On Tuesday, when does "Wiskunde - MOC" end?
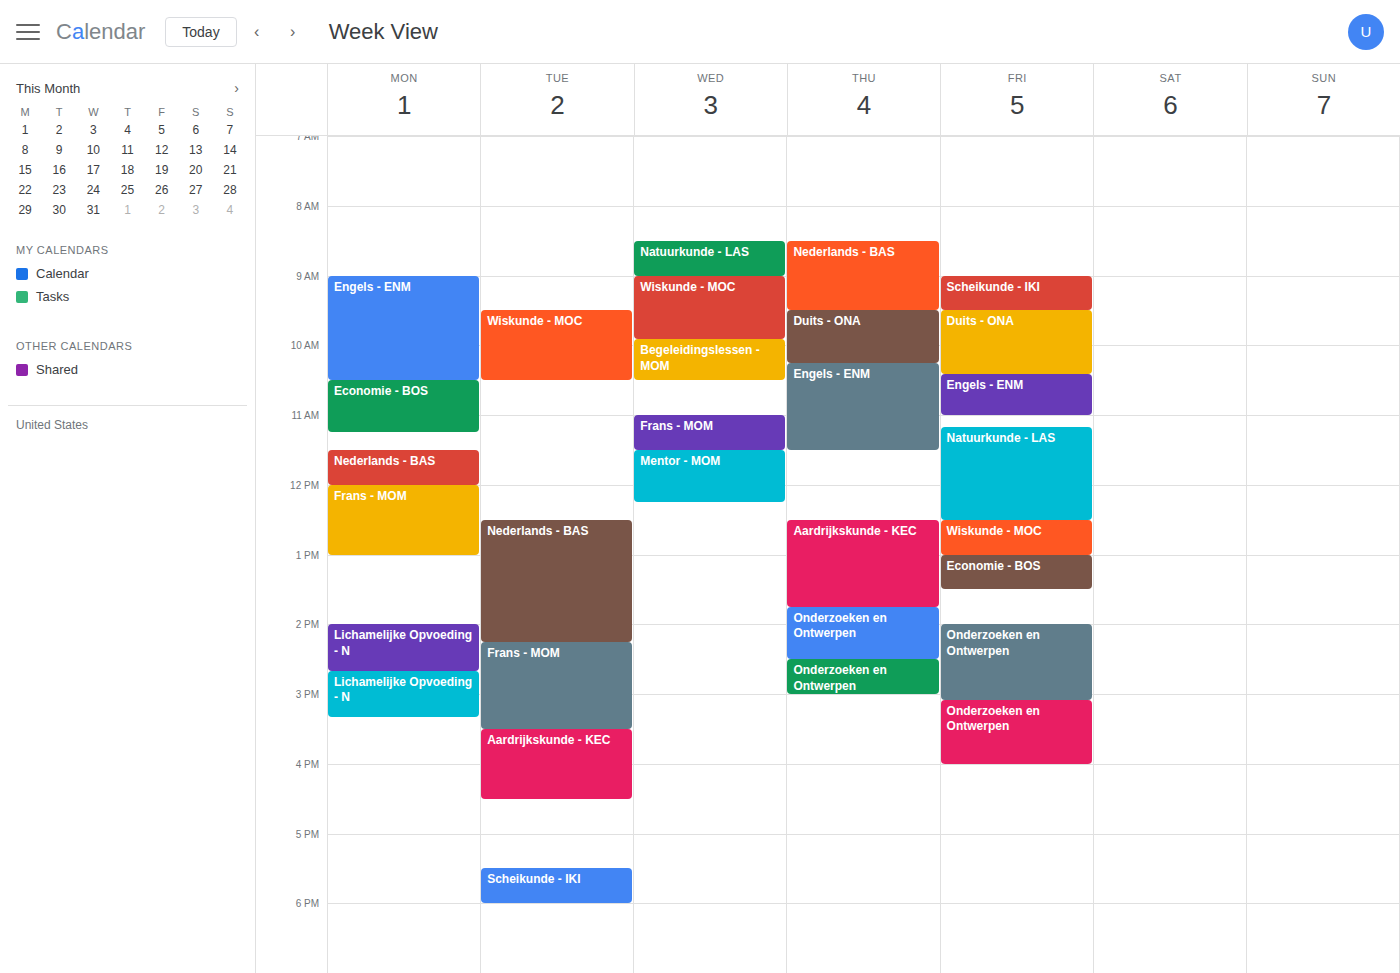
10:30 AM